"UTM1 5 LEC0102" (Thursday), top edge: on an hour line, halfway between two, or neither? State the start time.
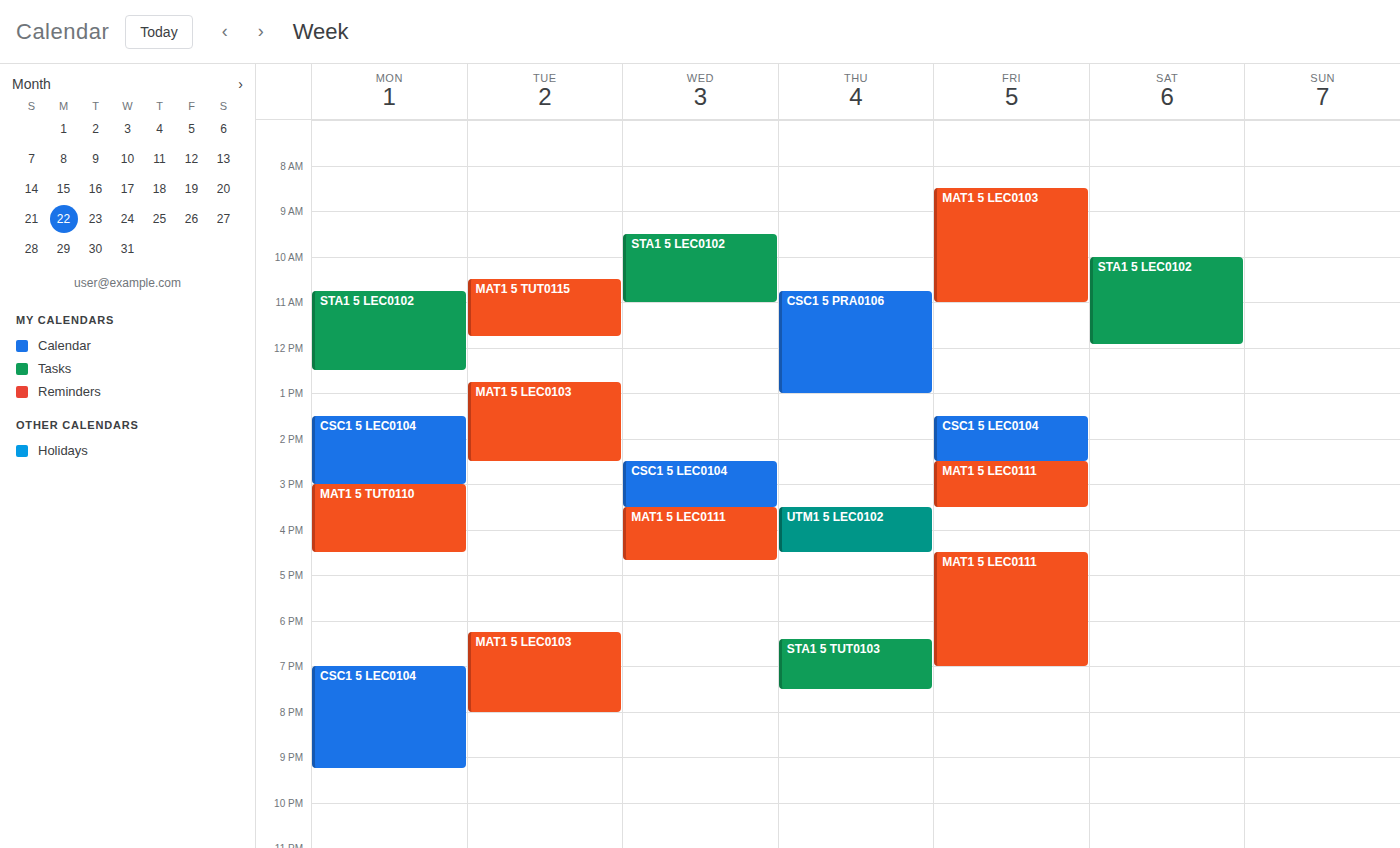
3:30 PM -- halfway between the 3 PM and 4 PM lines.